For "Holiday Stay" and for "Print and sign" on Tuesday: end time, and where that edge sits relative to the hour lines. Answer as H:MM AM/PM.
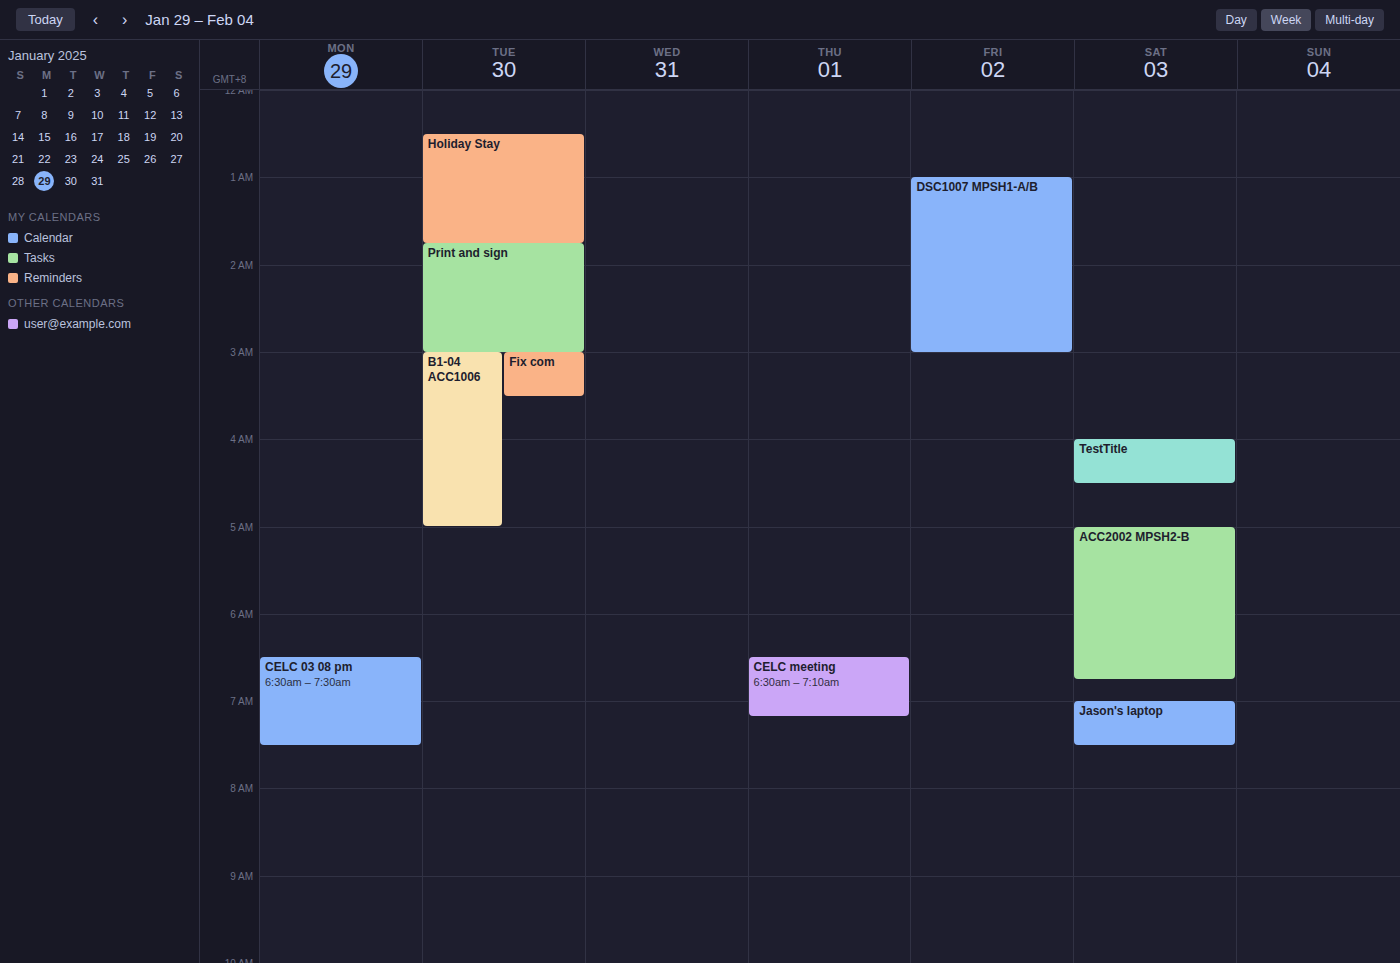
"Holiday Stay": 1:45 AM, neither: three quarters of the way from the 1 AM line to the 2 AM line. "Print and sign": 3:00 AM, exactly on the 3 AM line.